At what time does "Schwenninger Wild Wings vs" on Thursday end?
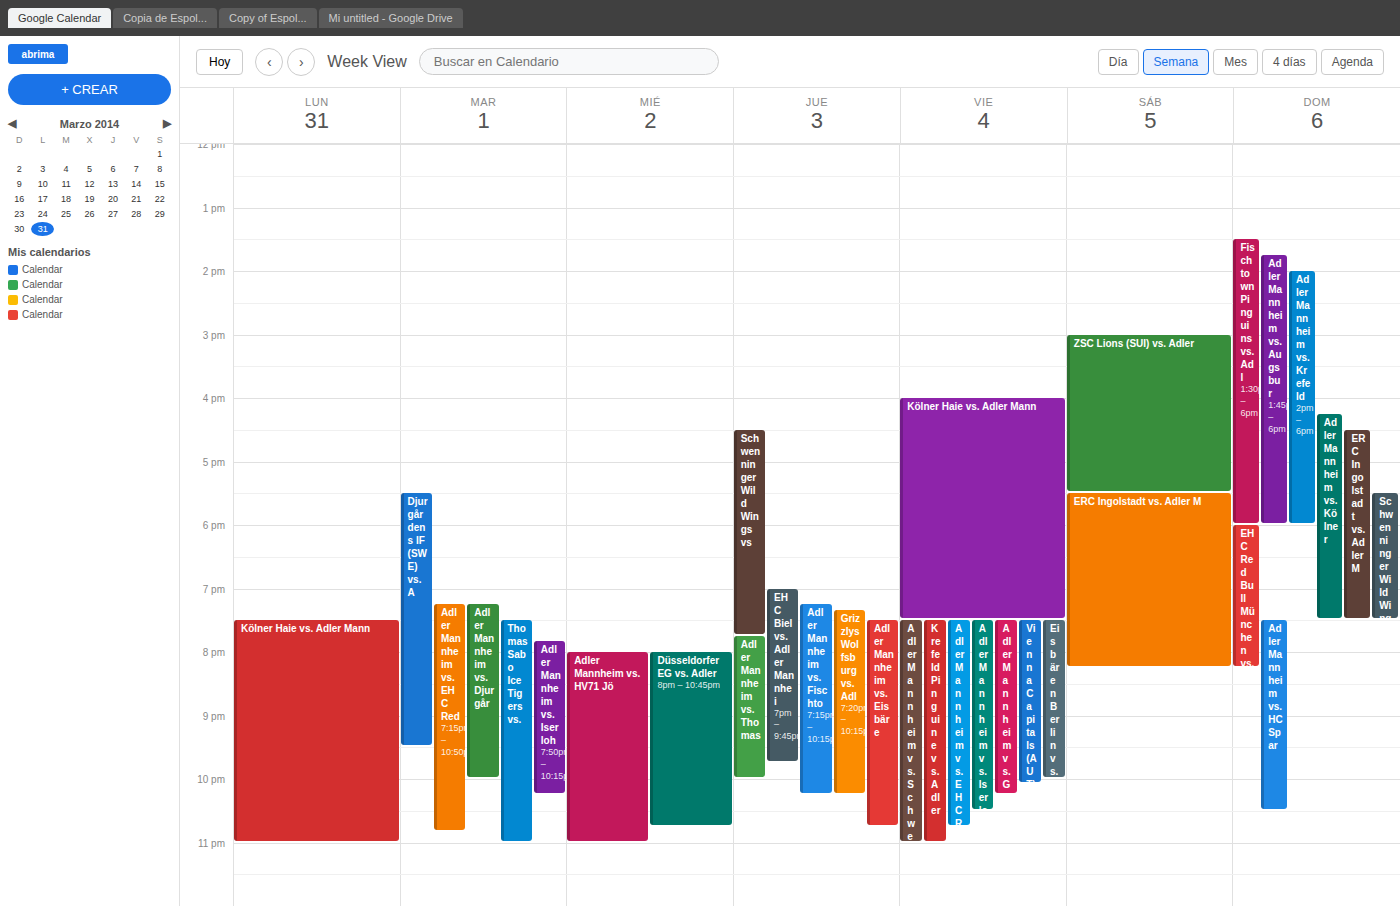
7:45 PM